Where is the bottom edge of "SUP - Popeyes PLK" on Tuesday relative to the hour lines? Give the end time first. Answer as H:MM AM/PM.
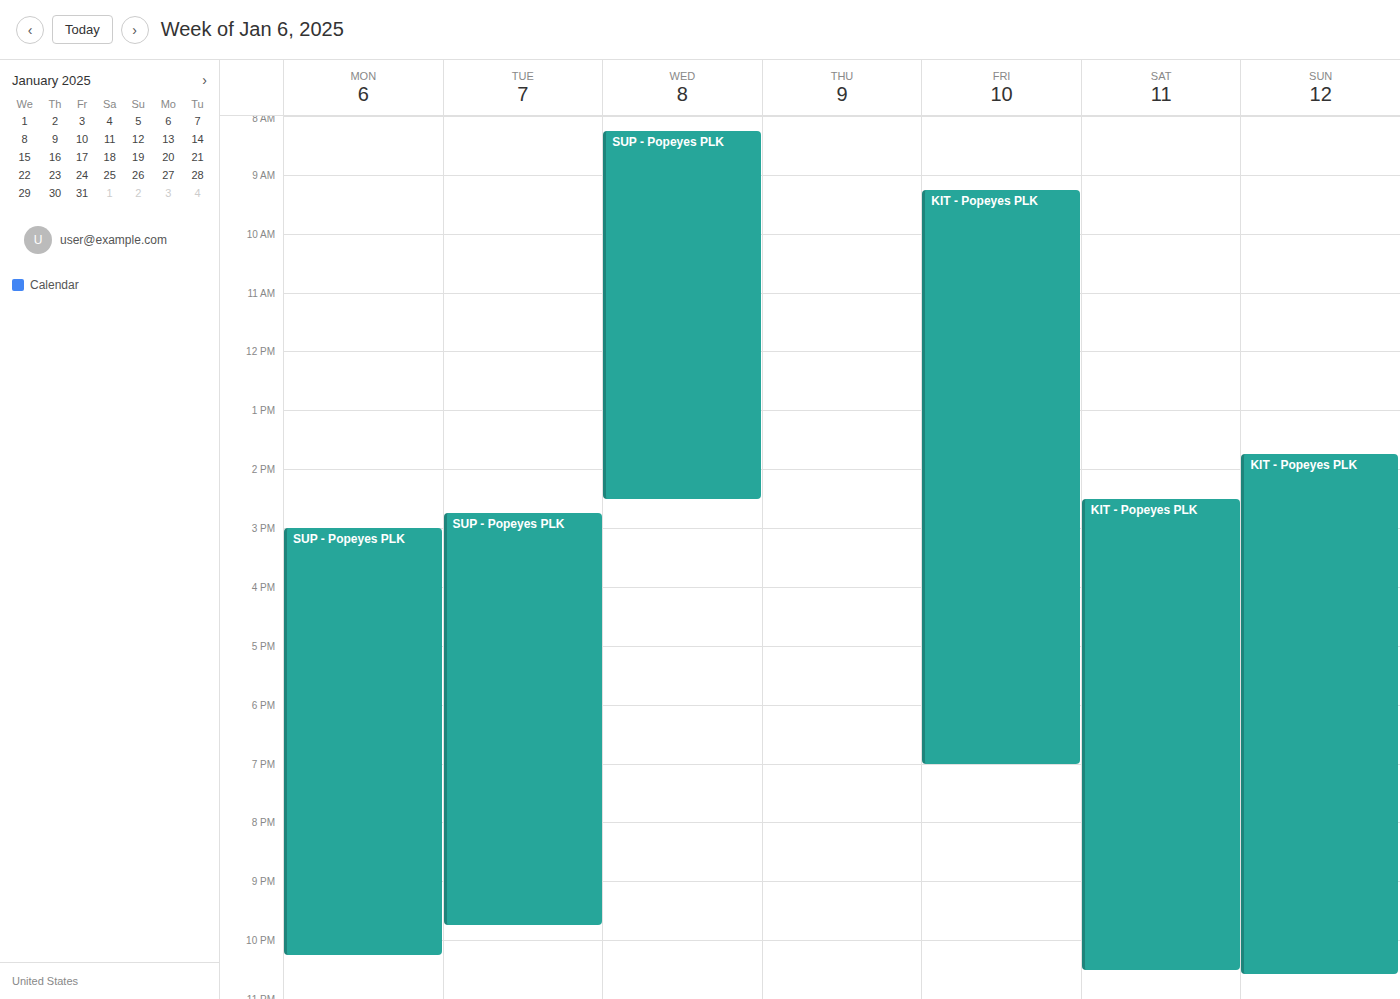
9:45 PM -- neither: three quarters of the way from the 9 PM line to the 10 PM line.